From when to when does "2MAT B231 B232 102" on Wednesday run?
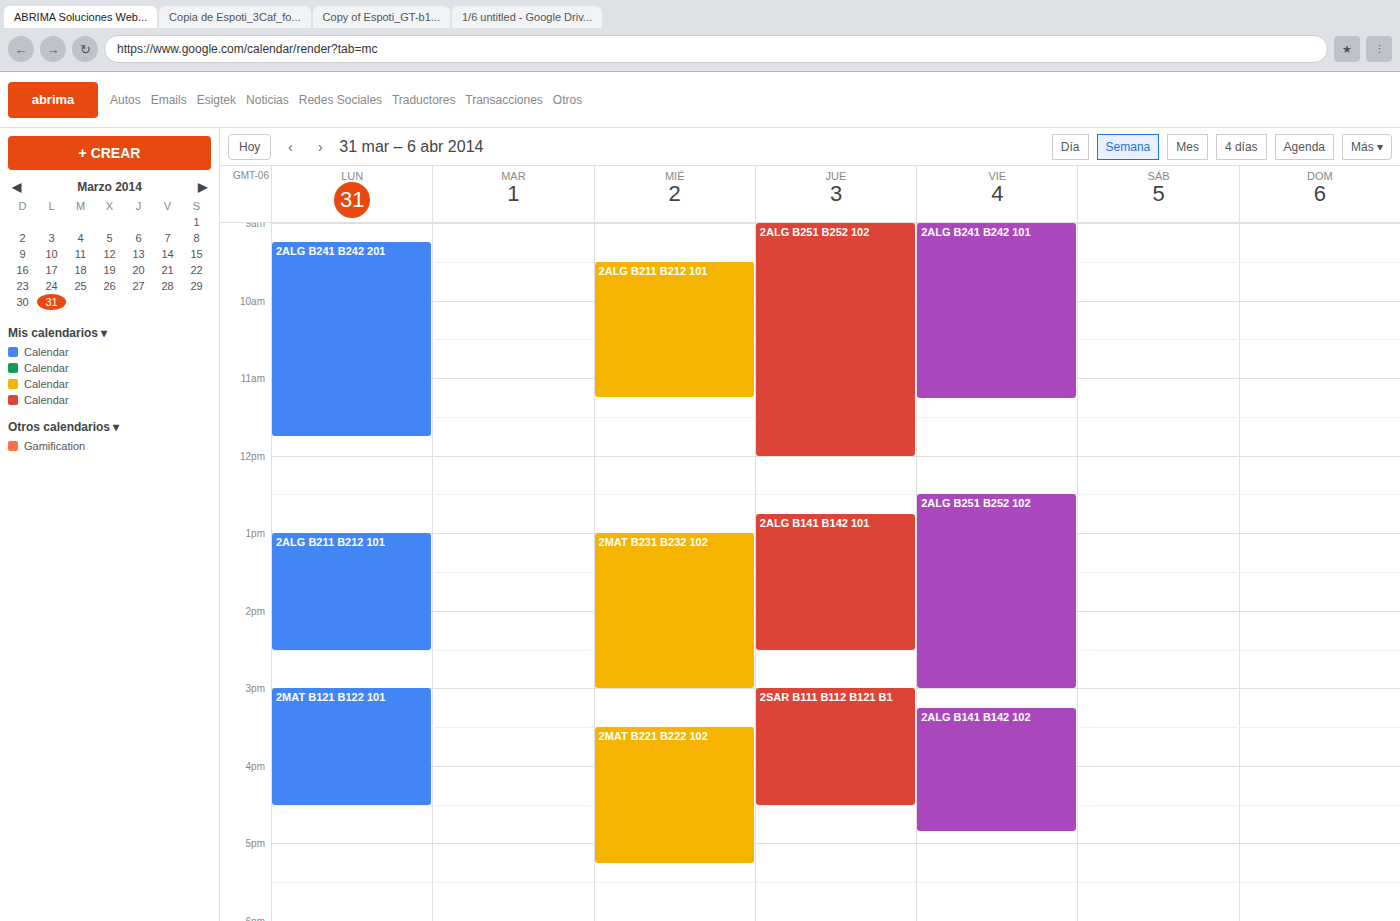
1:00 PM to 3:00 PM